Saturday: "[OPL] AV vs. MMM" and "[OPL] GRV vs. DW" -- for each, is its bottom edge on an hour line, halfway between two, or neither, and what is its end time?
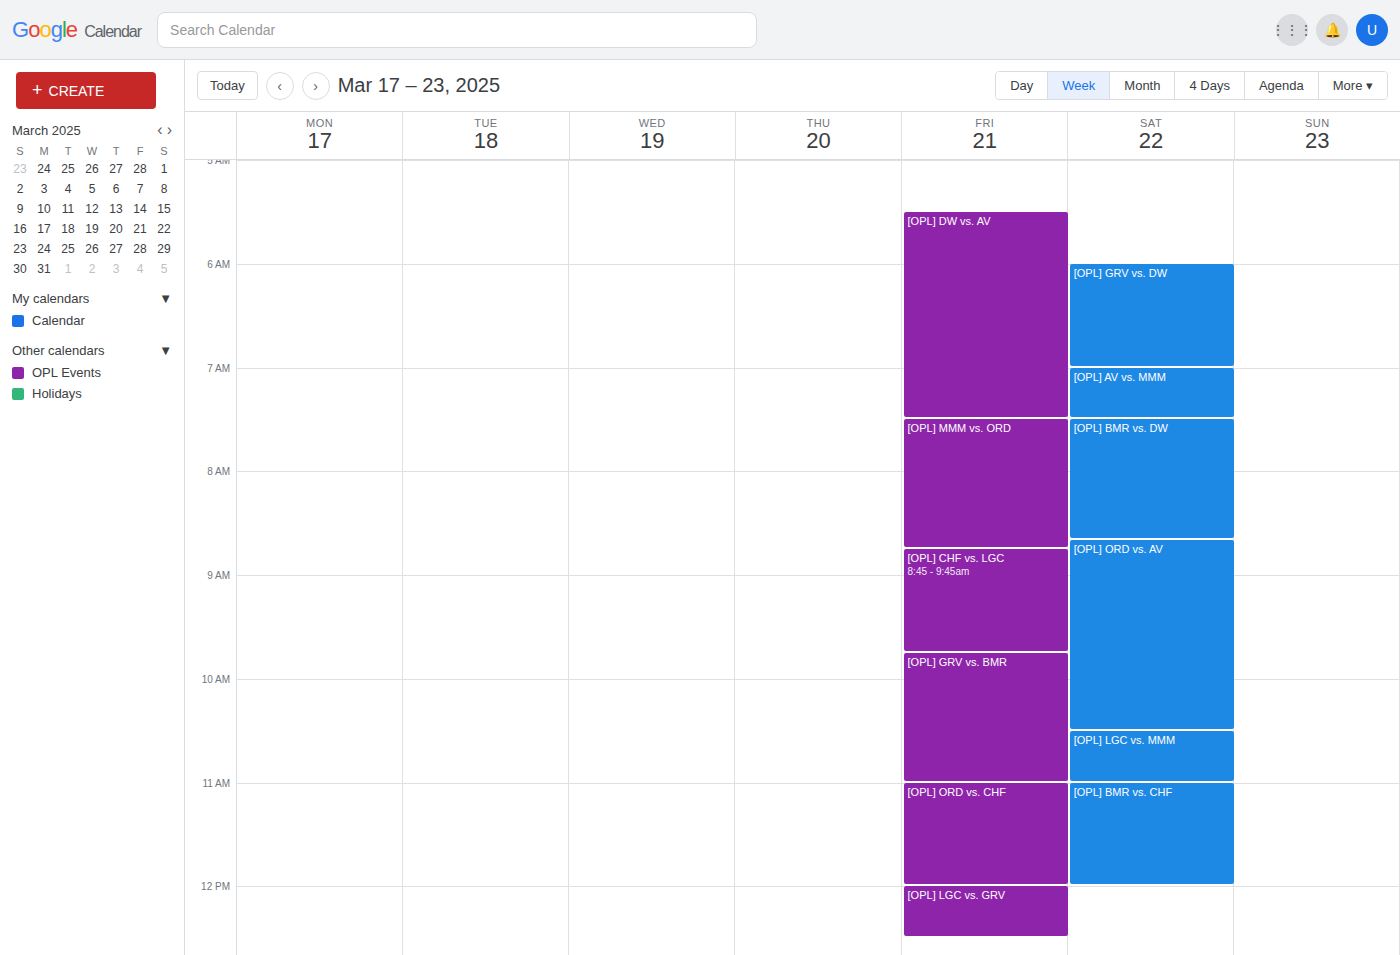
"[OPL] AV vs. MMM": 7:30 AM, halfway between the 7 AM and 8 AM lines. "[OPL] GRV vs. DW": 7:00 AM, exactly on the 7 AM line.